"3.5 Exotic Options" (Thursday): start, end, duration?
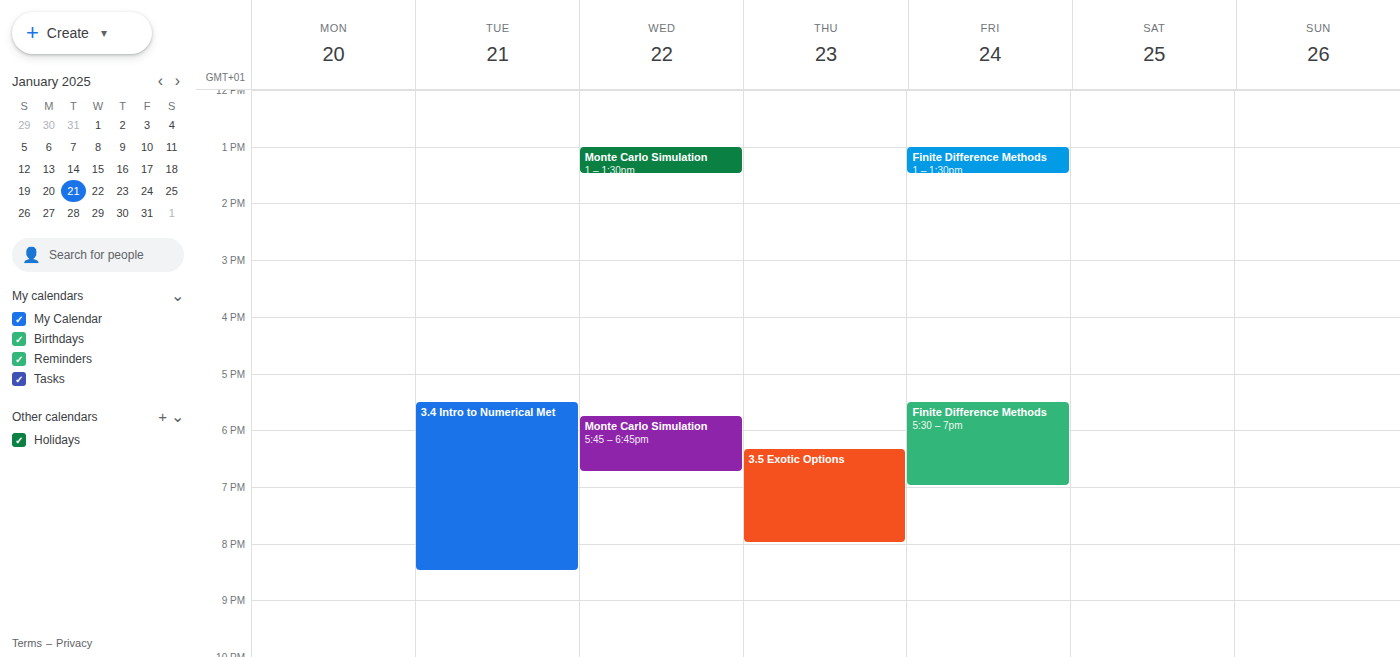
6:20 PM to 8:00 PM, 1 hour 40 minutes